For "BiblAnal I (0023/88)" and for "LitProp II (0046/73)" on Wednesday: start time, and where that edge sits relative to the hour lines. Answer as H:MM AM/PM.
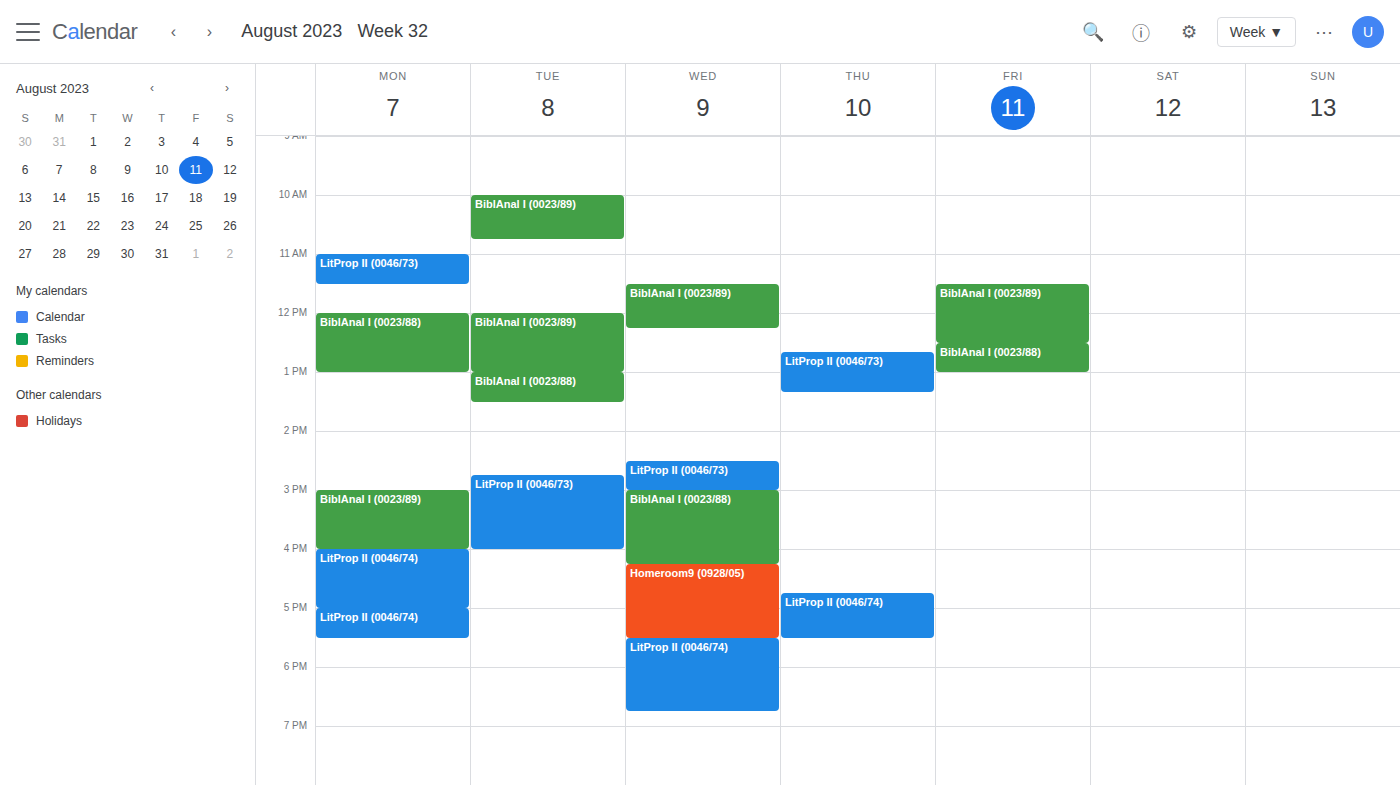
"BiblAnal I (0023/88)": 3:00 PM, exactly on the 3 PM line. "LitProp II (0046/73)": 2:30 PM, halfway between the 2 PM and 3 PM lines.